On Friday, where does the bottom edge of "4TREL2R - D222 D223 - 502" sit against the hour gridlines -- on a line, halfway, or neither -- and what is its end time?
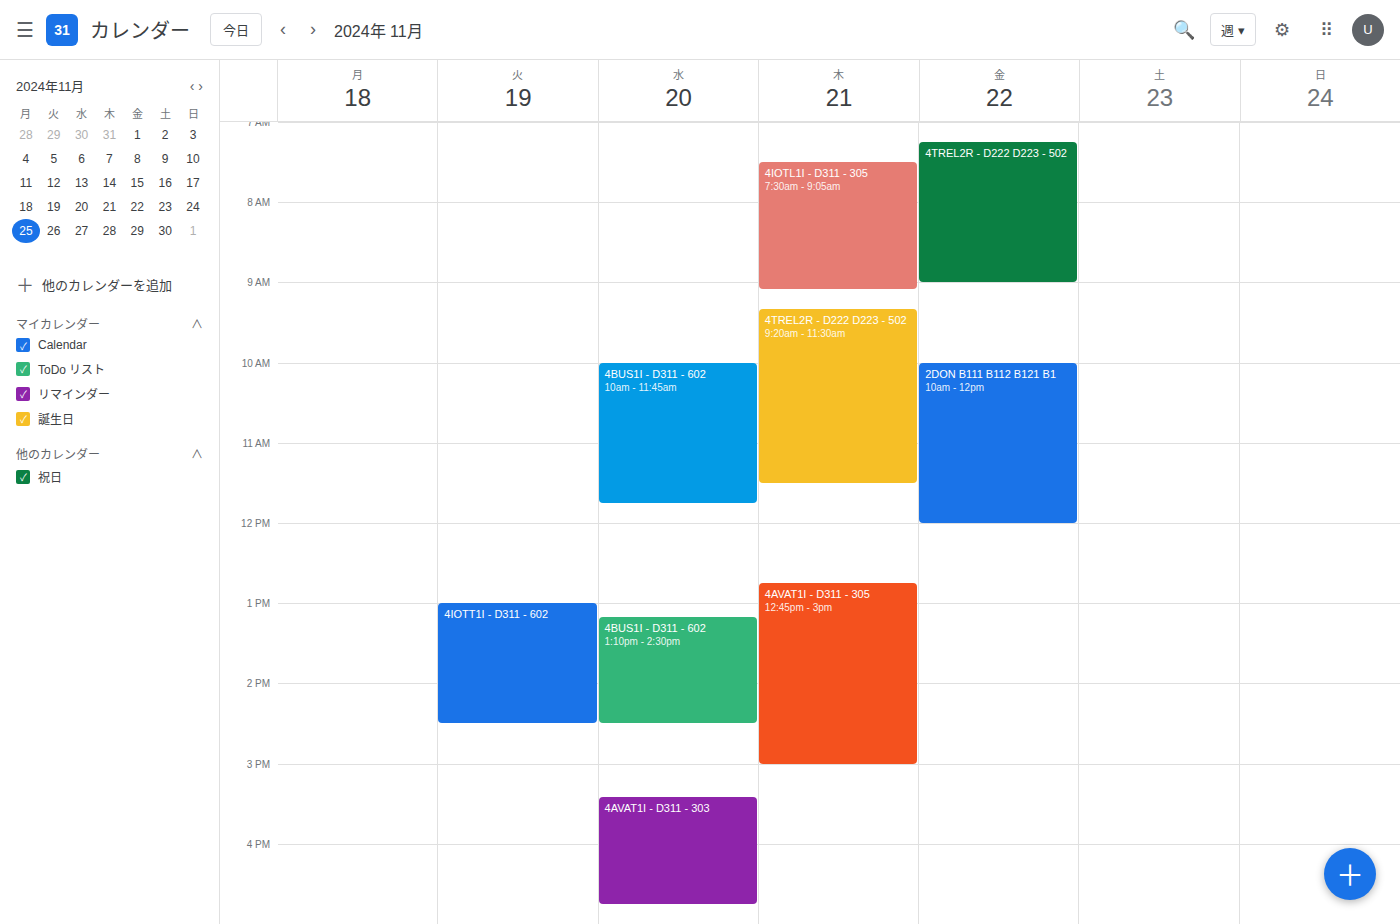
9:00 AM -- exactly on the 9 AM line.